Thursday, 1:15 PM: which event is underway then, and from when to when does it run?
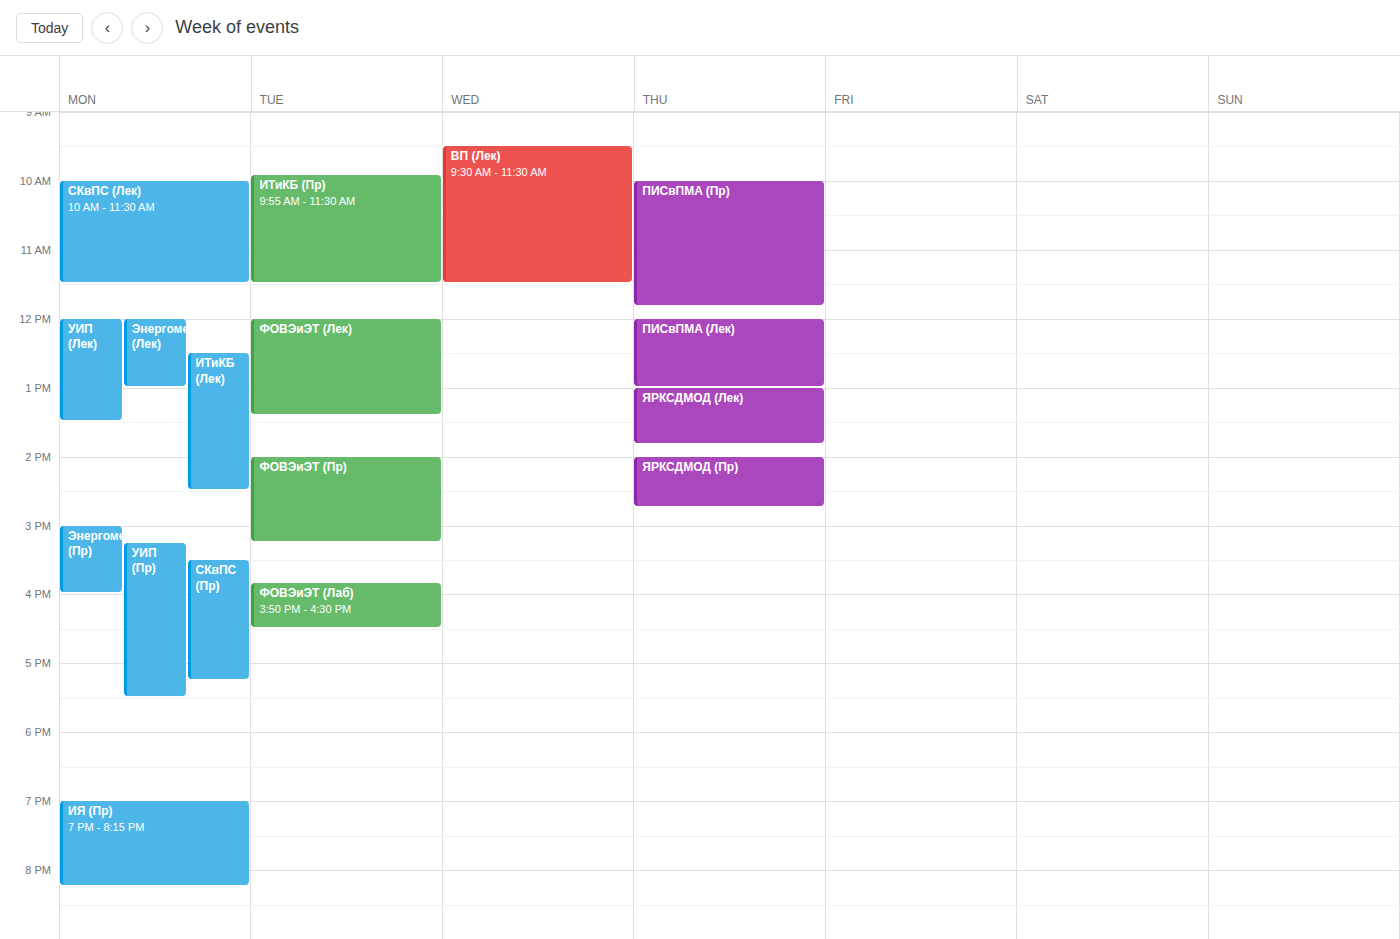
"ЯPКСДМОД (Лек)", 1:00 PM to 1:50 PM